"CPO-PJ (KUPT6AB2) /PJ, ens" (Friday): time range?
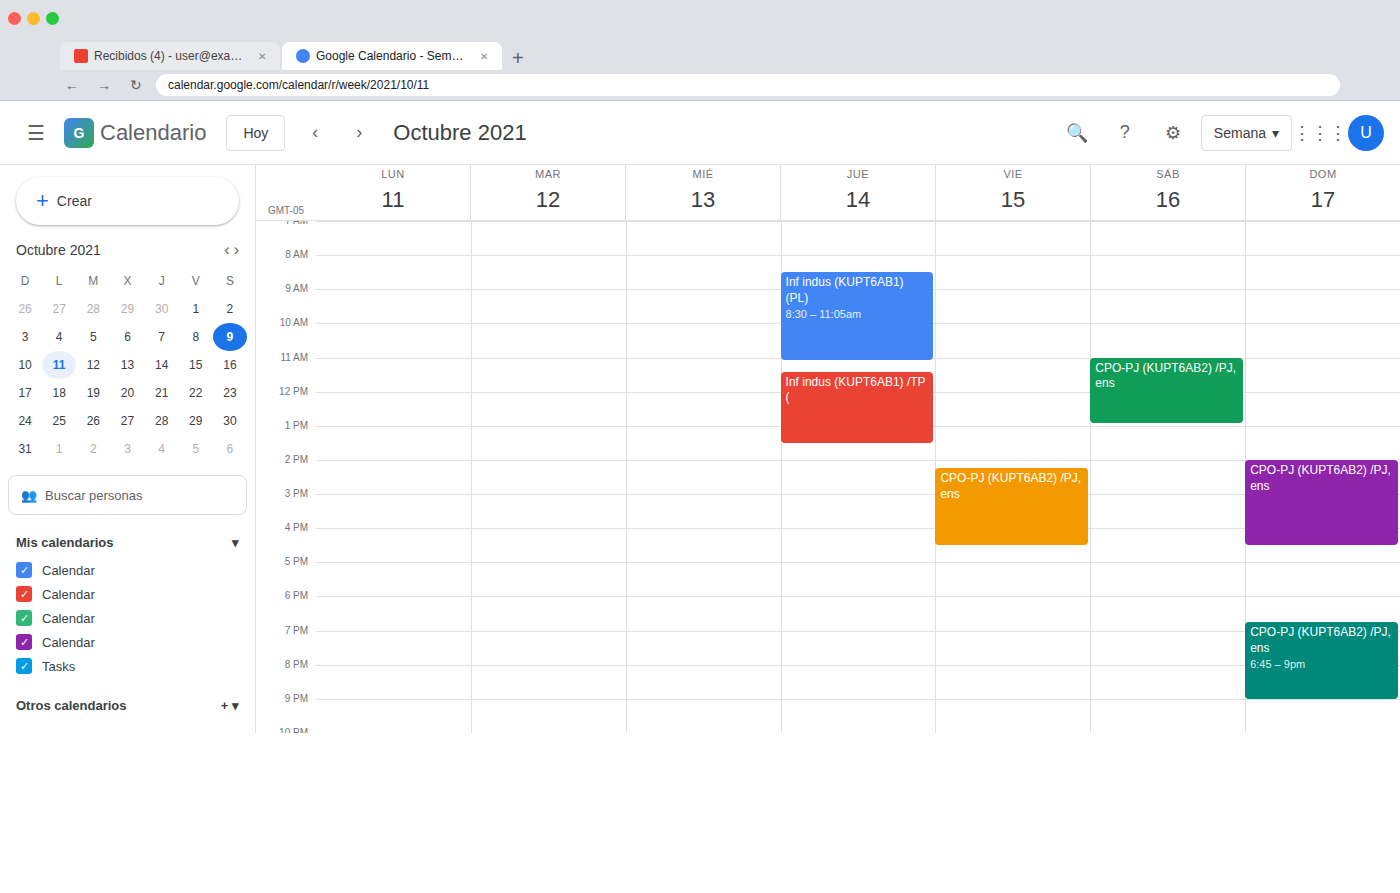
2:15 PM to 4:30 PM